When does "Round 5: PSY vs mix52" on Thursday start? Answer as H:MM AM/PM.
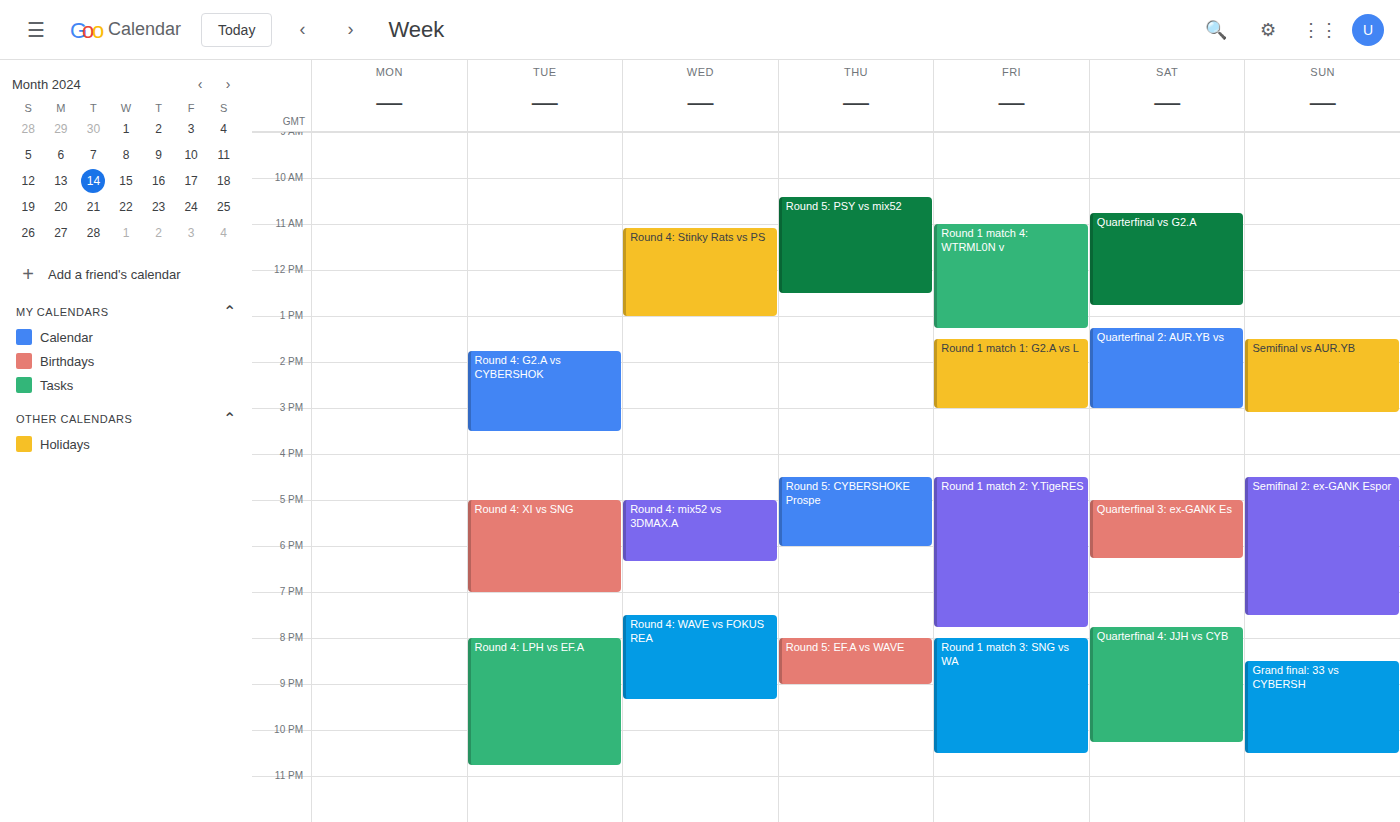
10:25 AM